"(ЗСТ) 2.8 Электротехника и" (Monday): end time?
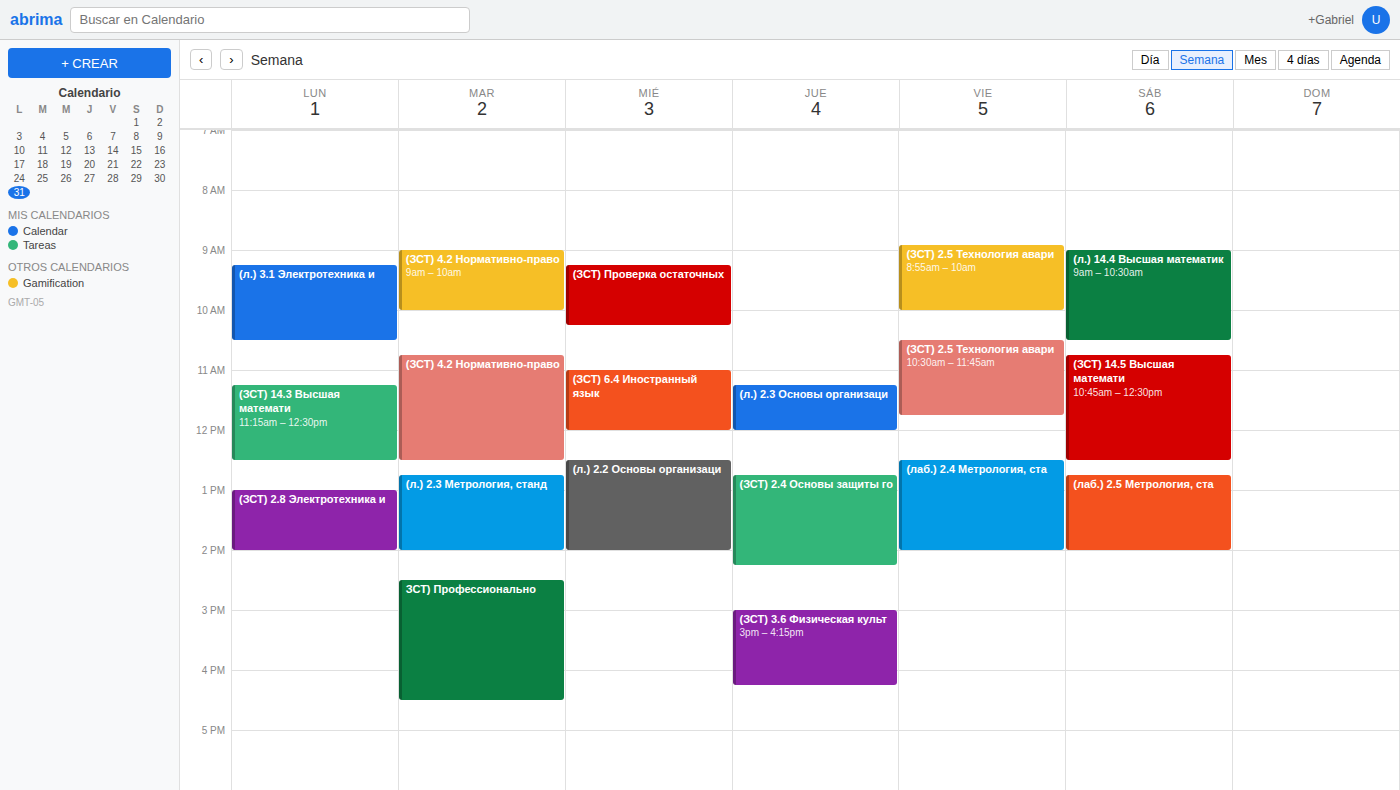
2:00 PM